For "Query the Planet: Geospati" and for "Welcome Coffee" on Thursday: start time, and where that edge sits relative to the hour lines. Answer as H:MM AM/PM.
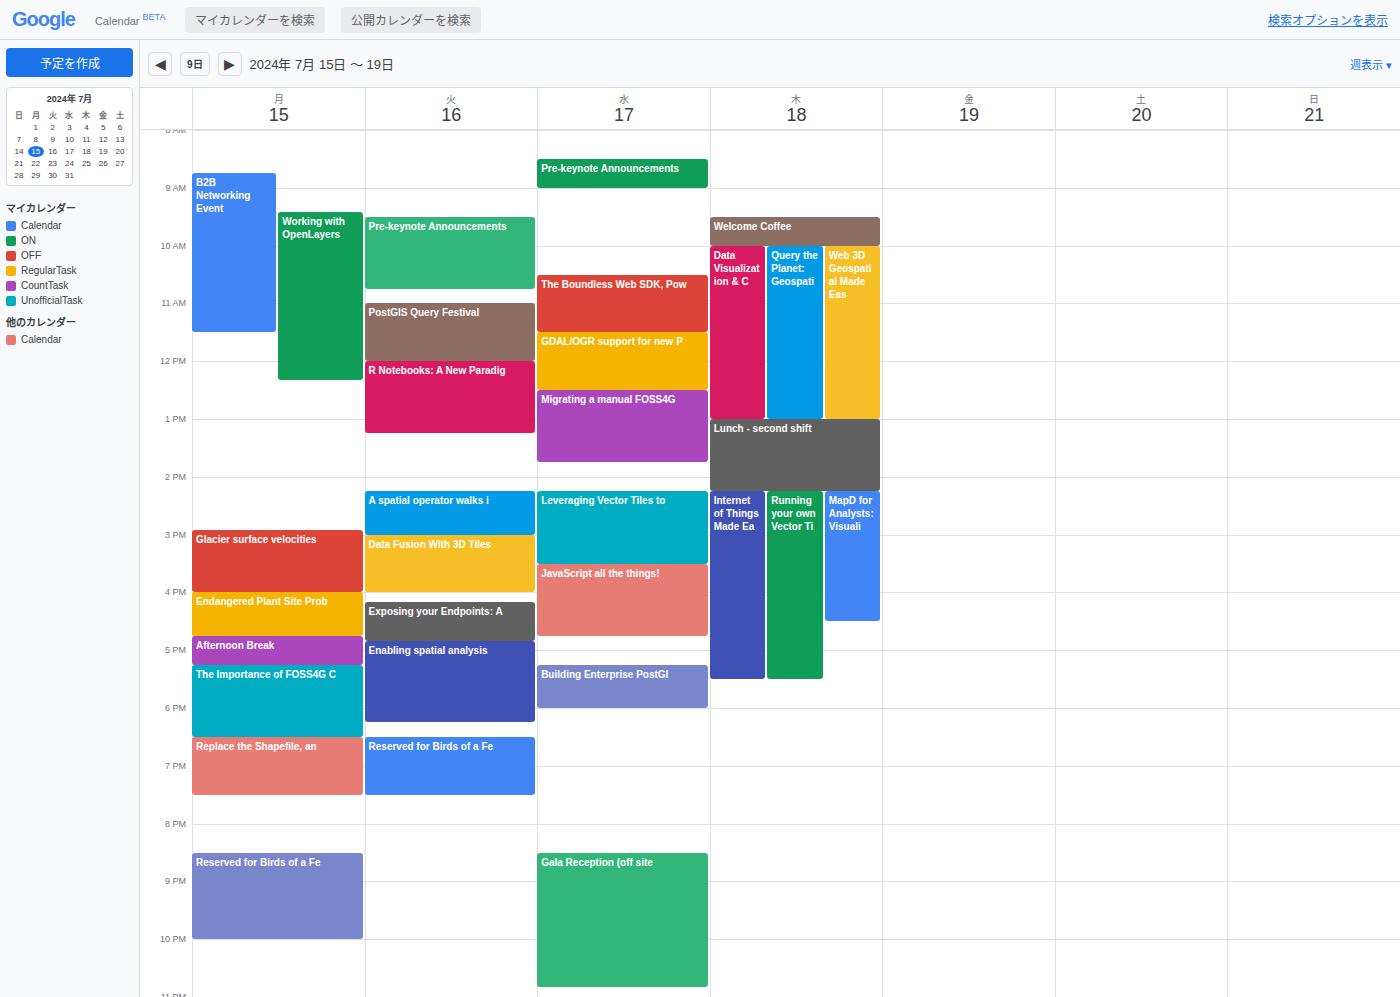
"Query the Planet: Geospati": 10:00 AM, exactly on the 10 AM line. "Welcome Coffee": 9:30 AM, halfway between the 9 AM and 10 AM lines.